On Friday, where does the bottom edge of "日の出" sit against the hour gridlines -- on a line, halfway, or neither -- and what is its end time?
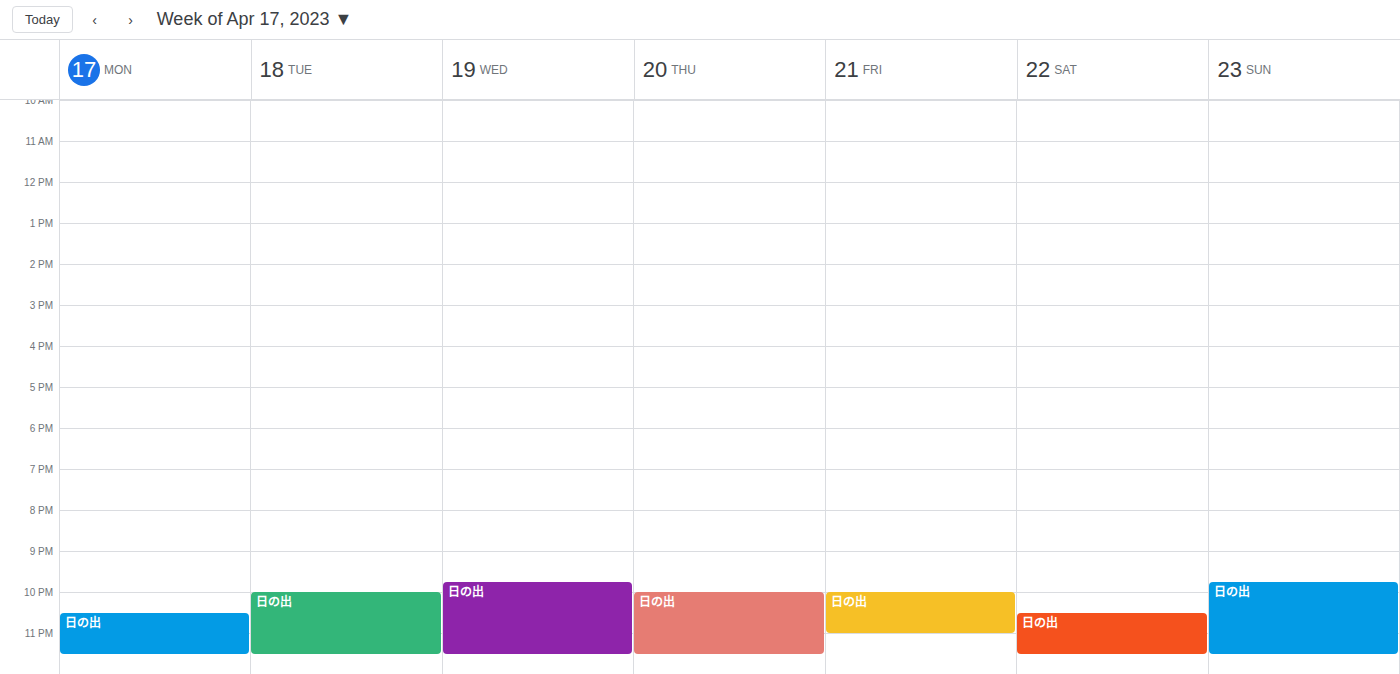
11:00 PM -- exactly on the 11 PM line.